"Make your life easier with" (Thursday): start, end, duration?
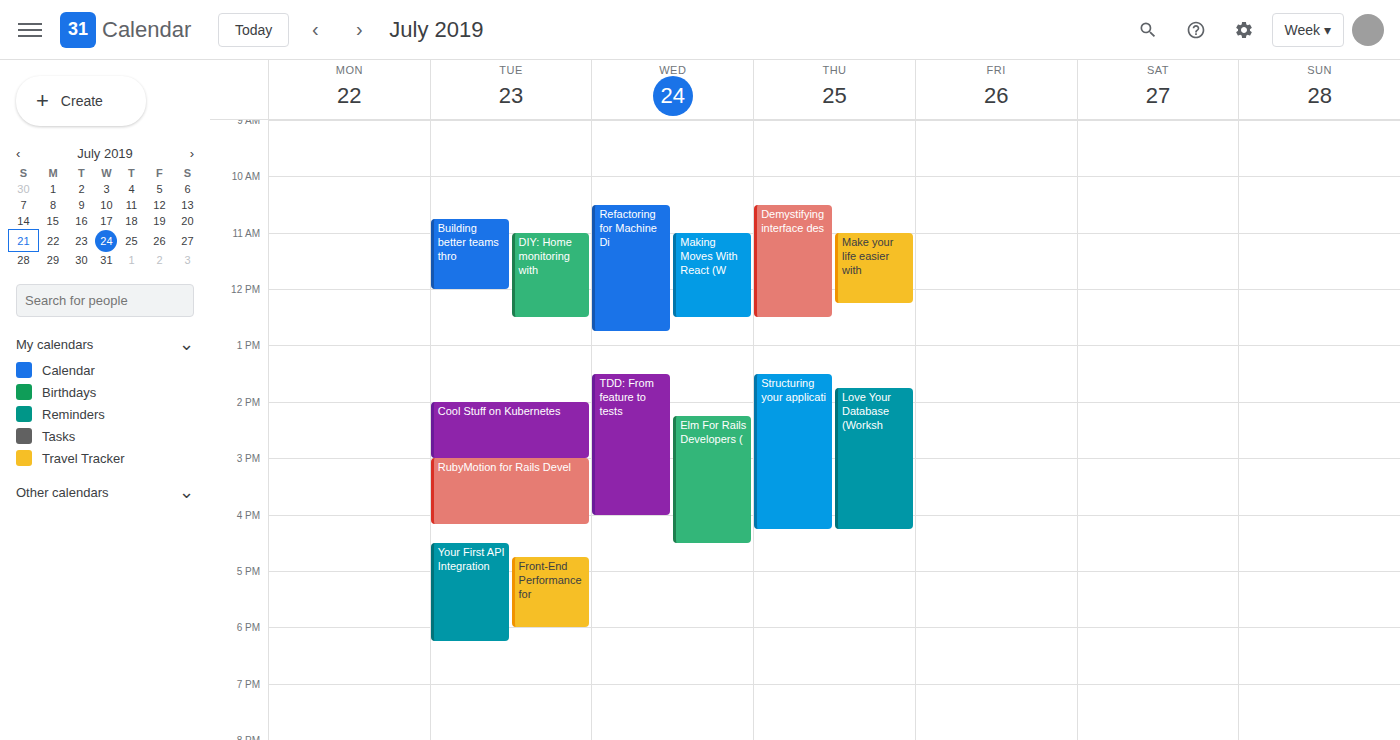
11:00 AM to 12:15 PM, 1 hour 15 minutes